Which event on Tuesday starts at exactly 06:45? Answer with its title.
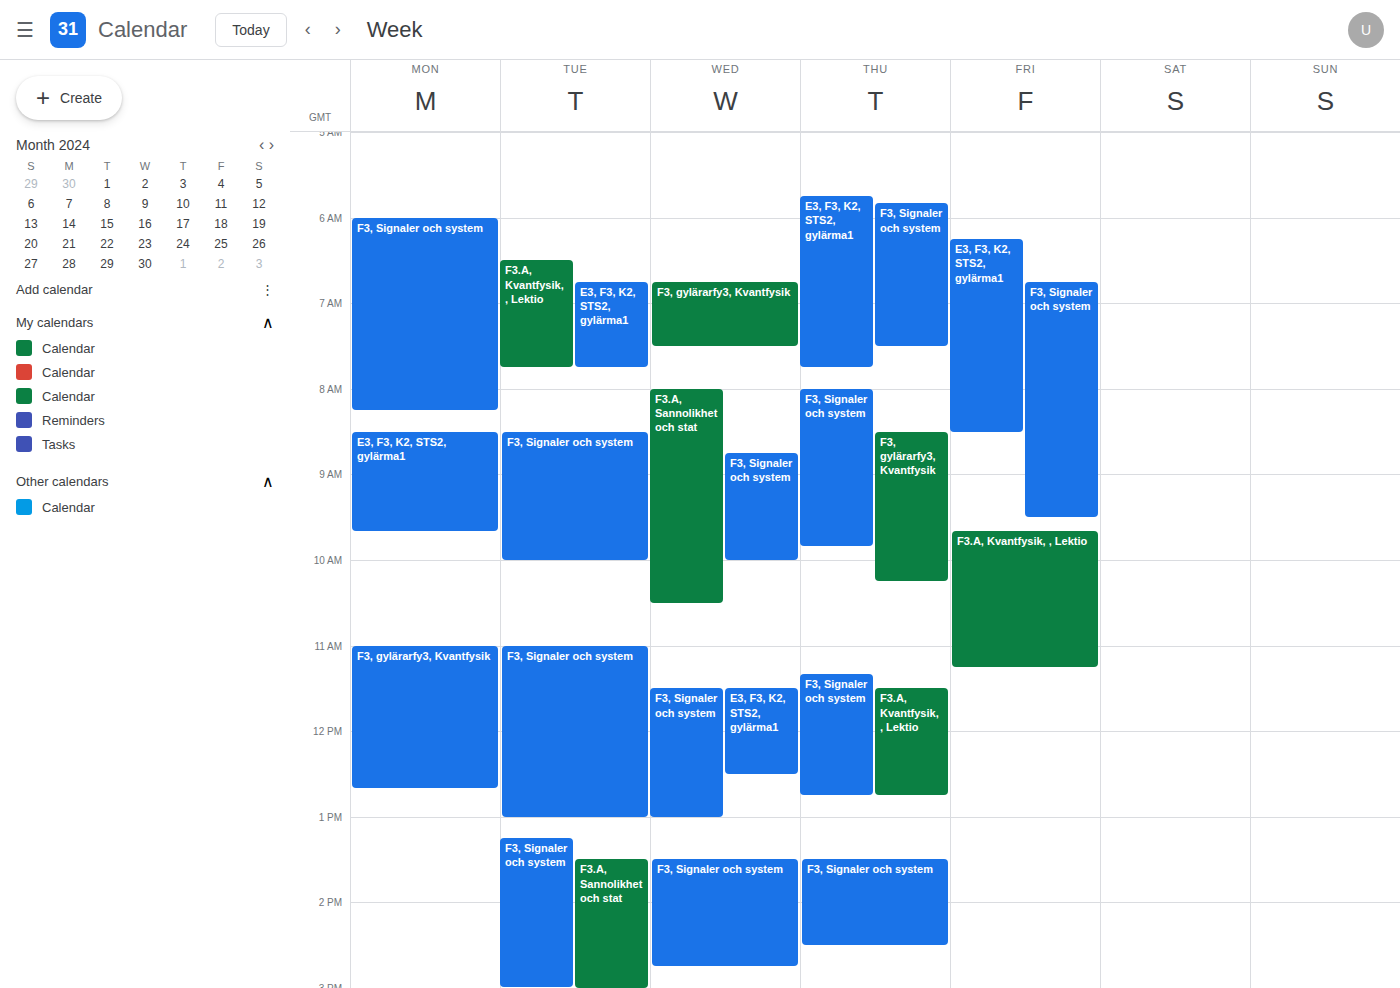
"E3, F3, K2, STS2, gylärma1"